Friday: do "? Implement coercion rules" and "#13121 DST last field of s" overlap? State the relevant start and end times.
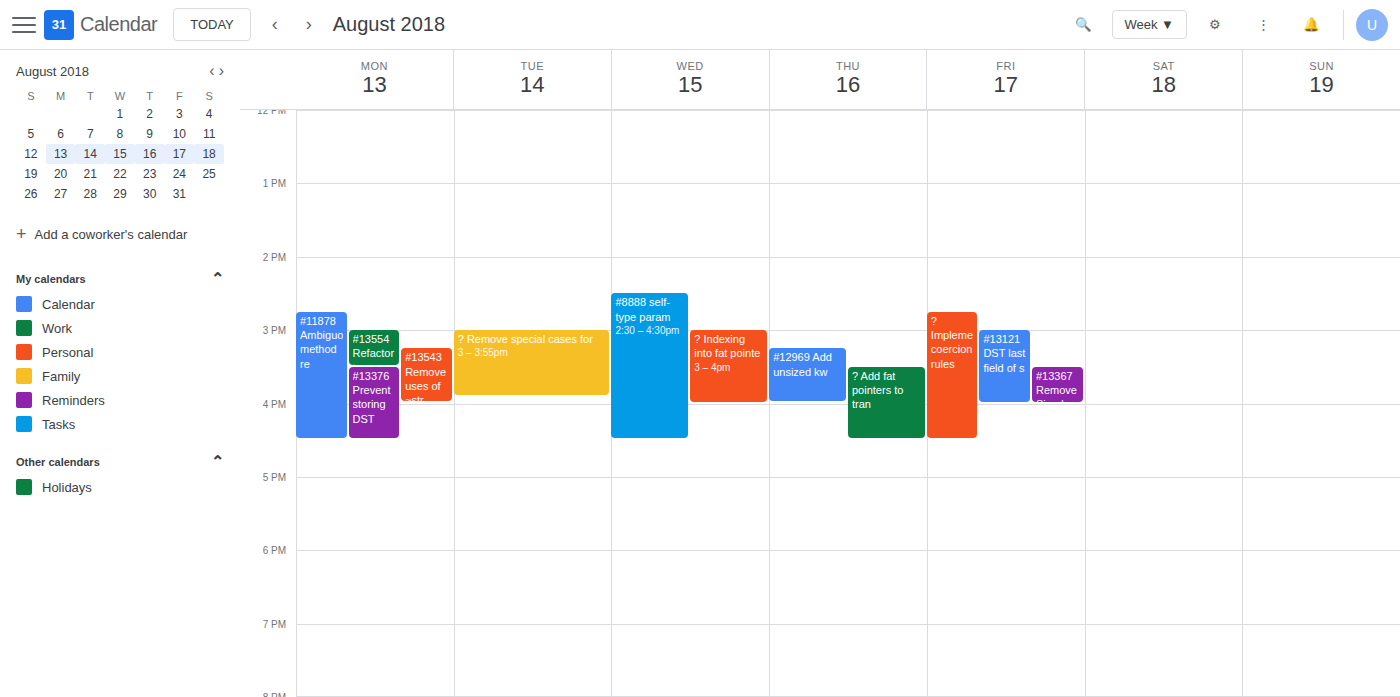
"#13121 DST last field of s" runs 3:00 PM to 4:00 PM, inside "? Implement coercion rules" -- they overlap.